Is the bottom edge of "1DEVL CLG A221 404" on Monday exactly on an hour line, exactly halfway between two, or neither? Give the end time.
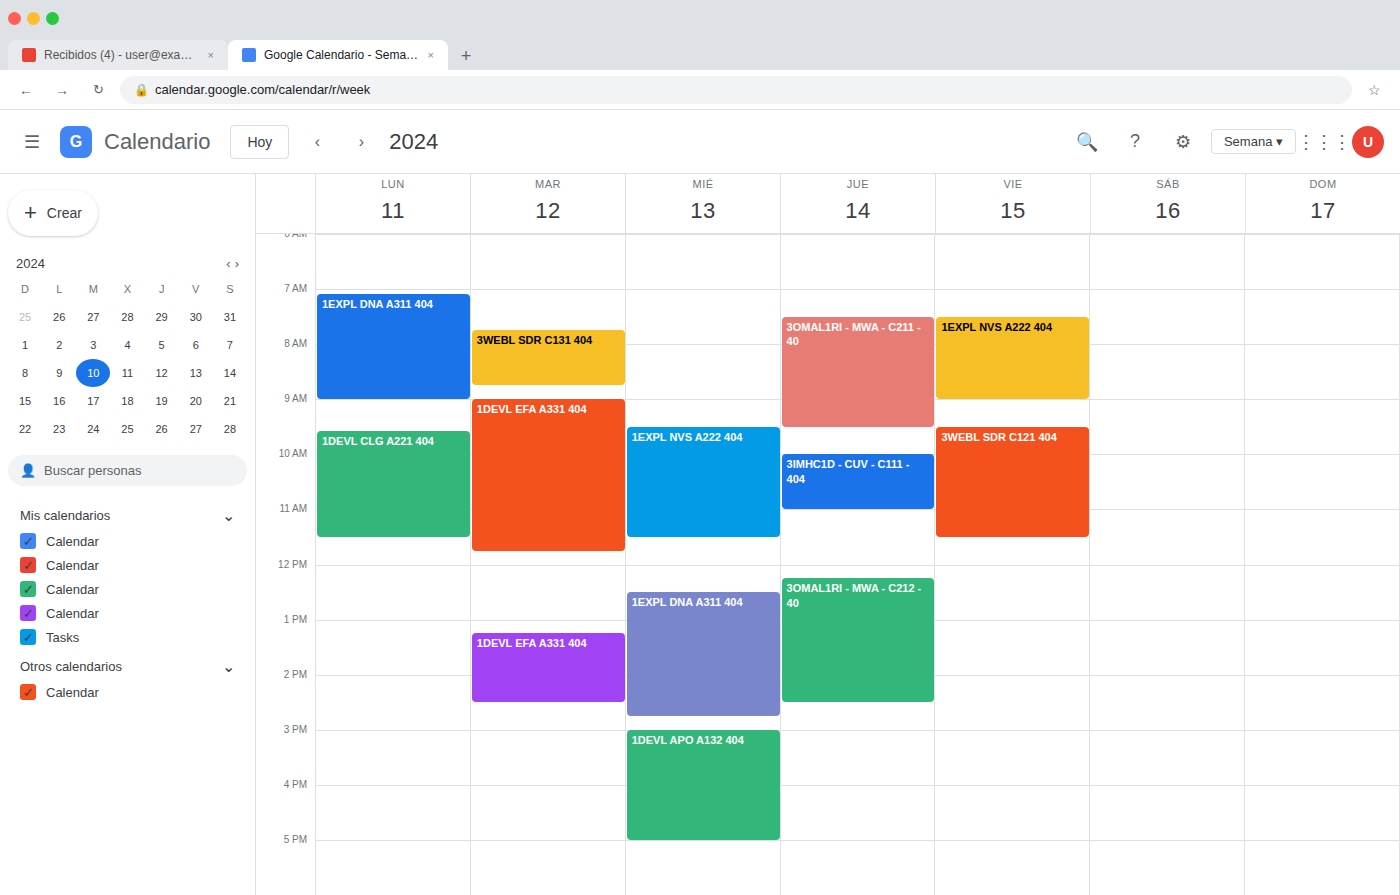
11:30 AM -- halfway between the 11 AM and 12 PM lines.